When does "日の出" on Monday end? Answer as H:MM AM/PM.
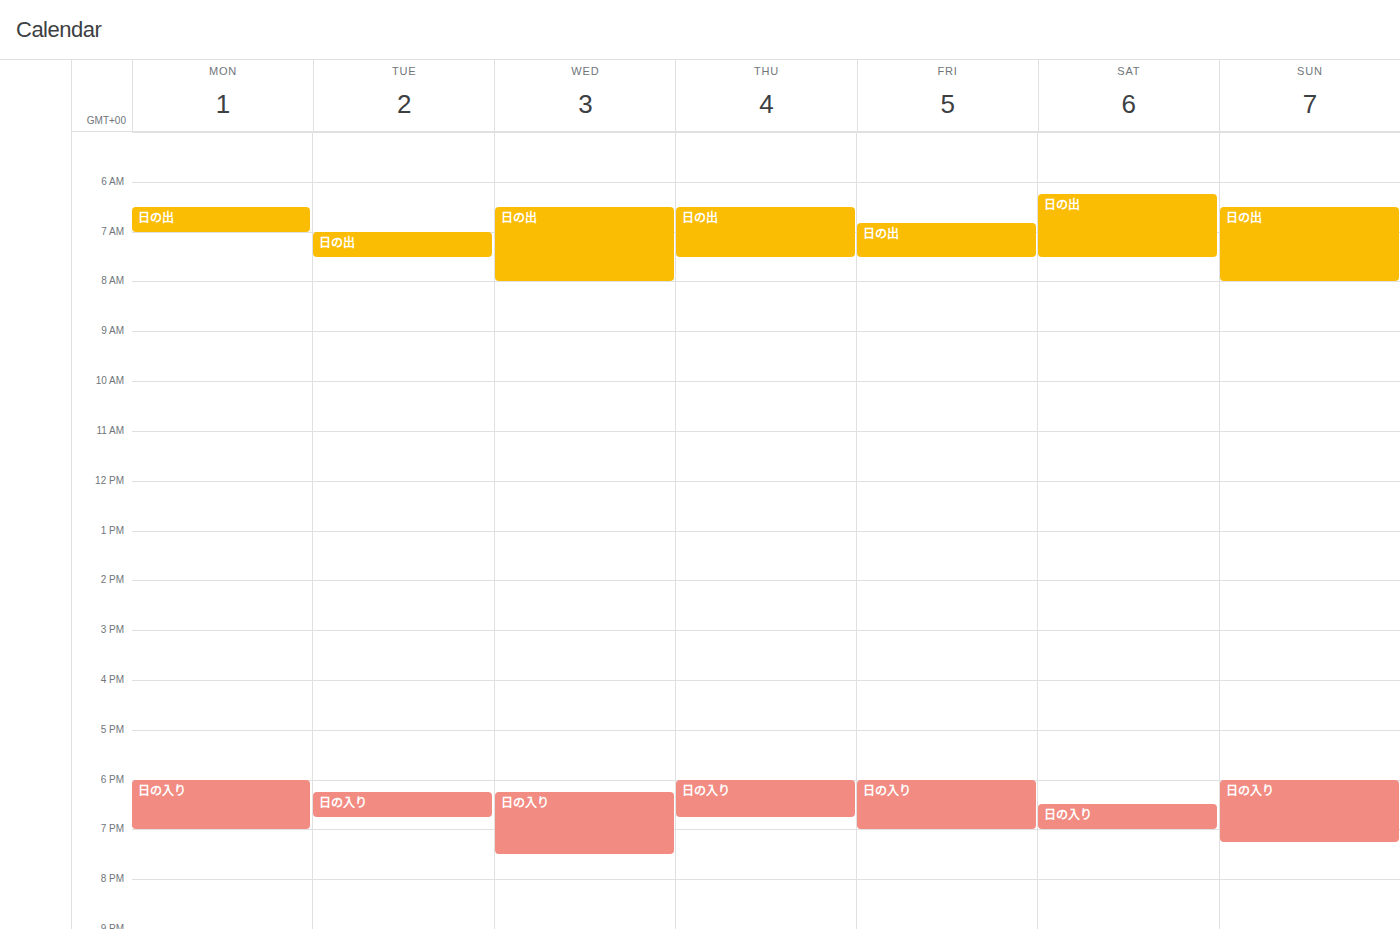
7:00 AM